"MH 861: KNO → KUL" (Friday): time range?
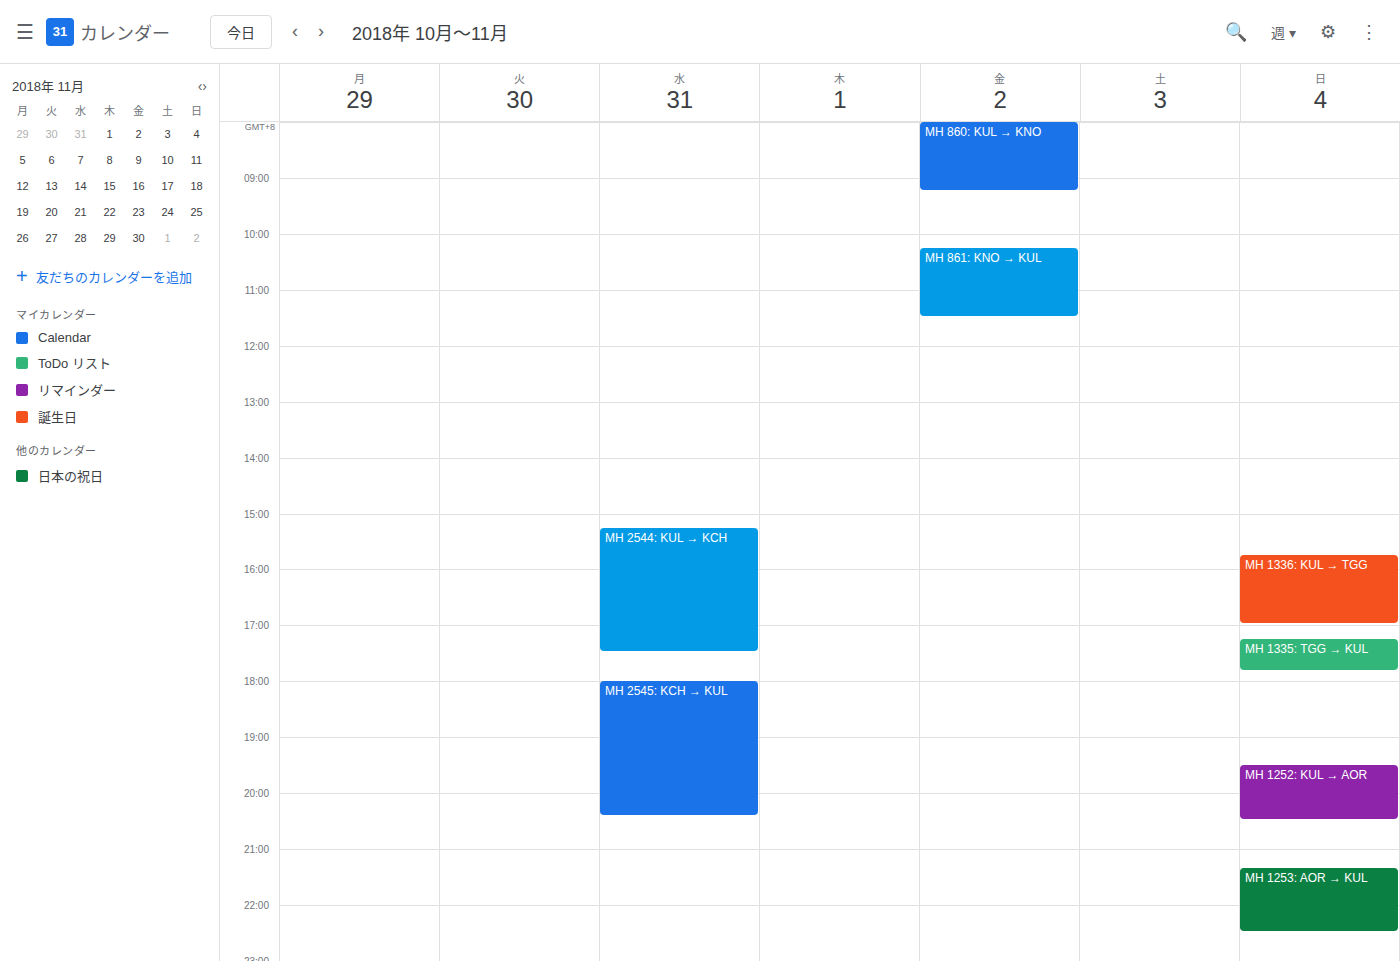
10:15 AM to 11:30 AM